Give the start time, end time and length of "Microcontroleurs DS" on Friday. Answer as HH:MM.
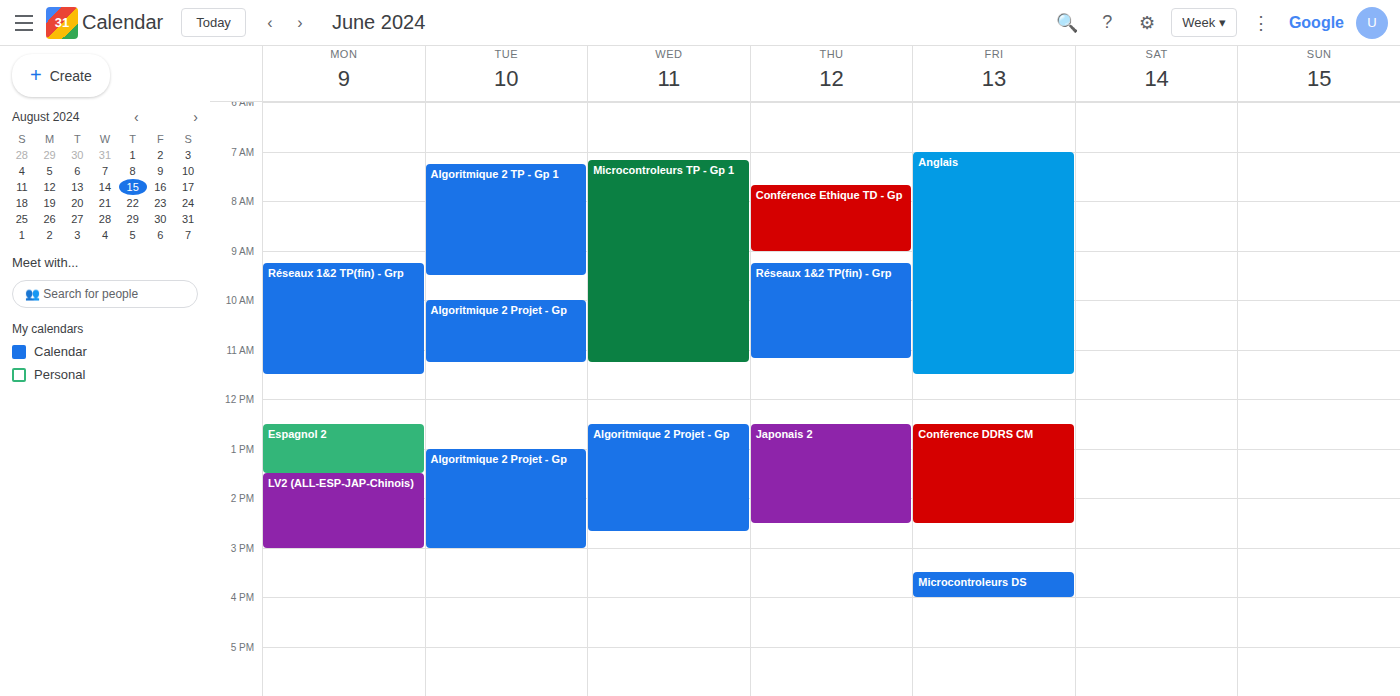
15:30 to 16:00, 30 minutes